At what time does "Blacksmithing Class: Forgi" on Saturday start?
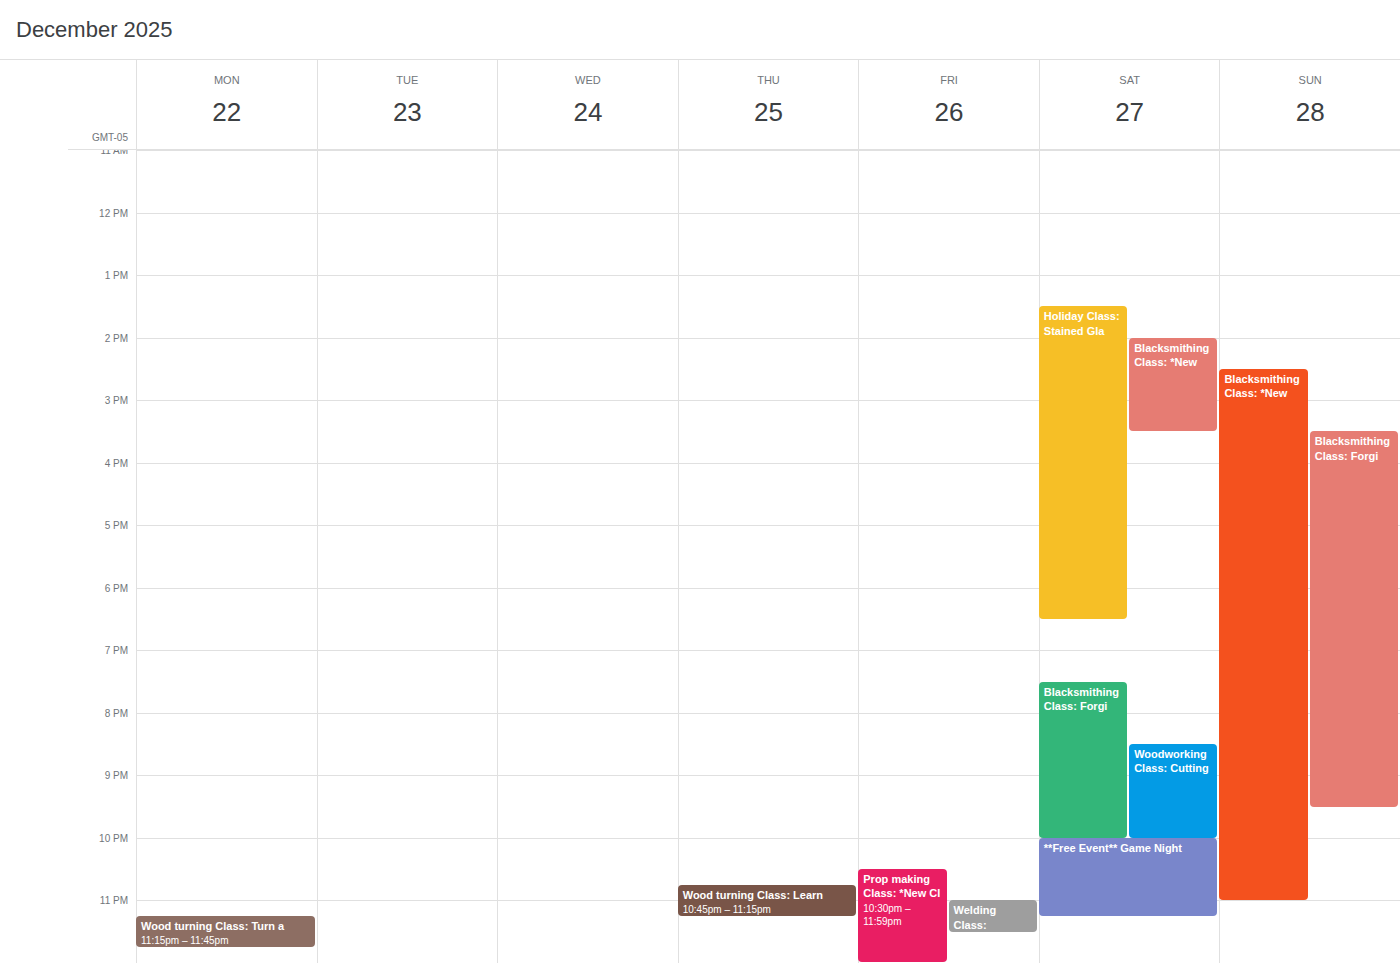
7:30 PM